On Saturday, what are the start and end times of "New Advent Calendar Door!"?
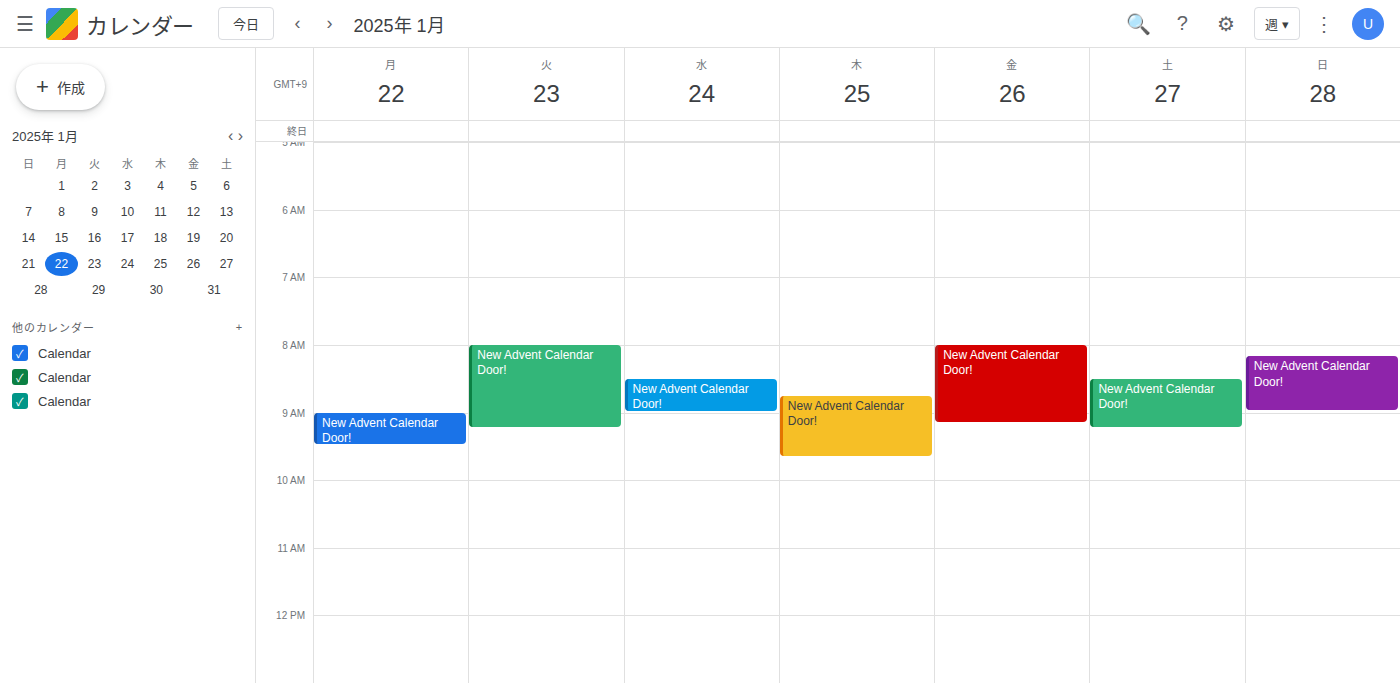
8:30 AM to 9:15 AM